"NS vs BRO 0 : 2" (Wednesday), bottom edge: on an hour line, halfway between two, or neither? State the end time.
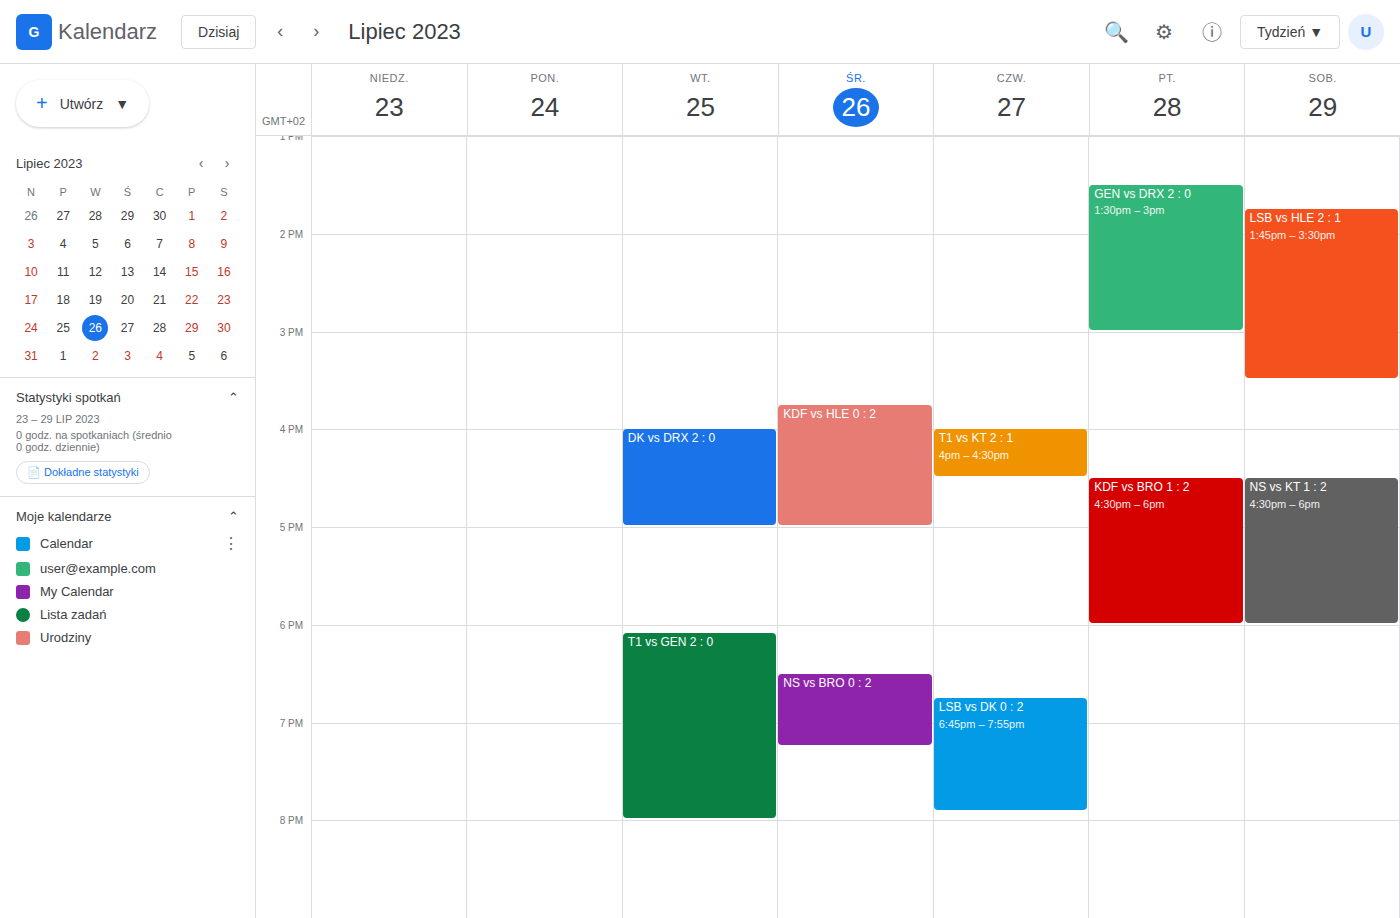
7:15 PM -- neither: a quarter of the way from the 7 PM line to the 8 PM line.